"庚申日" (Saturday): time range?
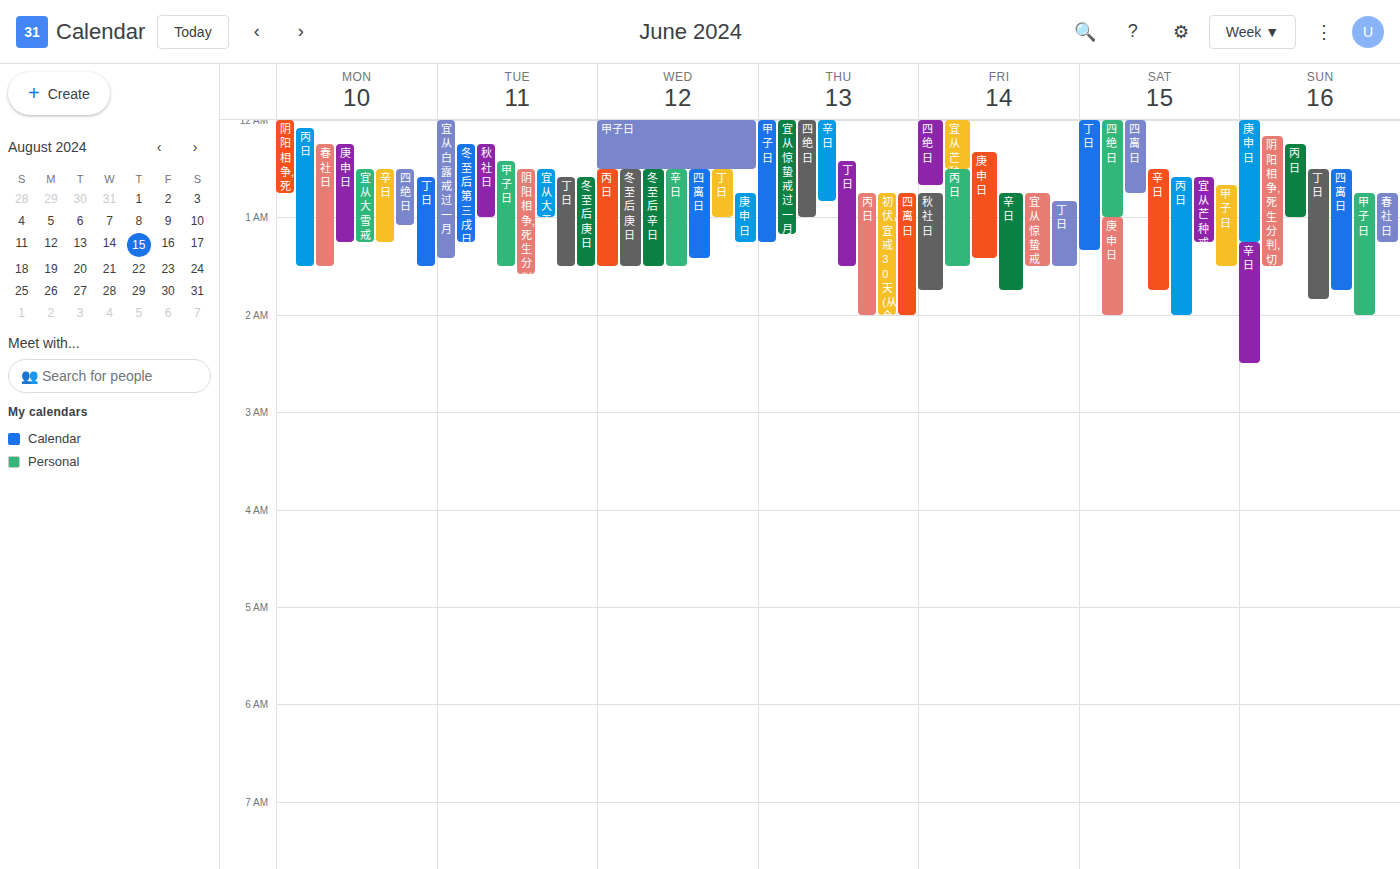
1:00 AM to 2:00 AM